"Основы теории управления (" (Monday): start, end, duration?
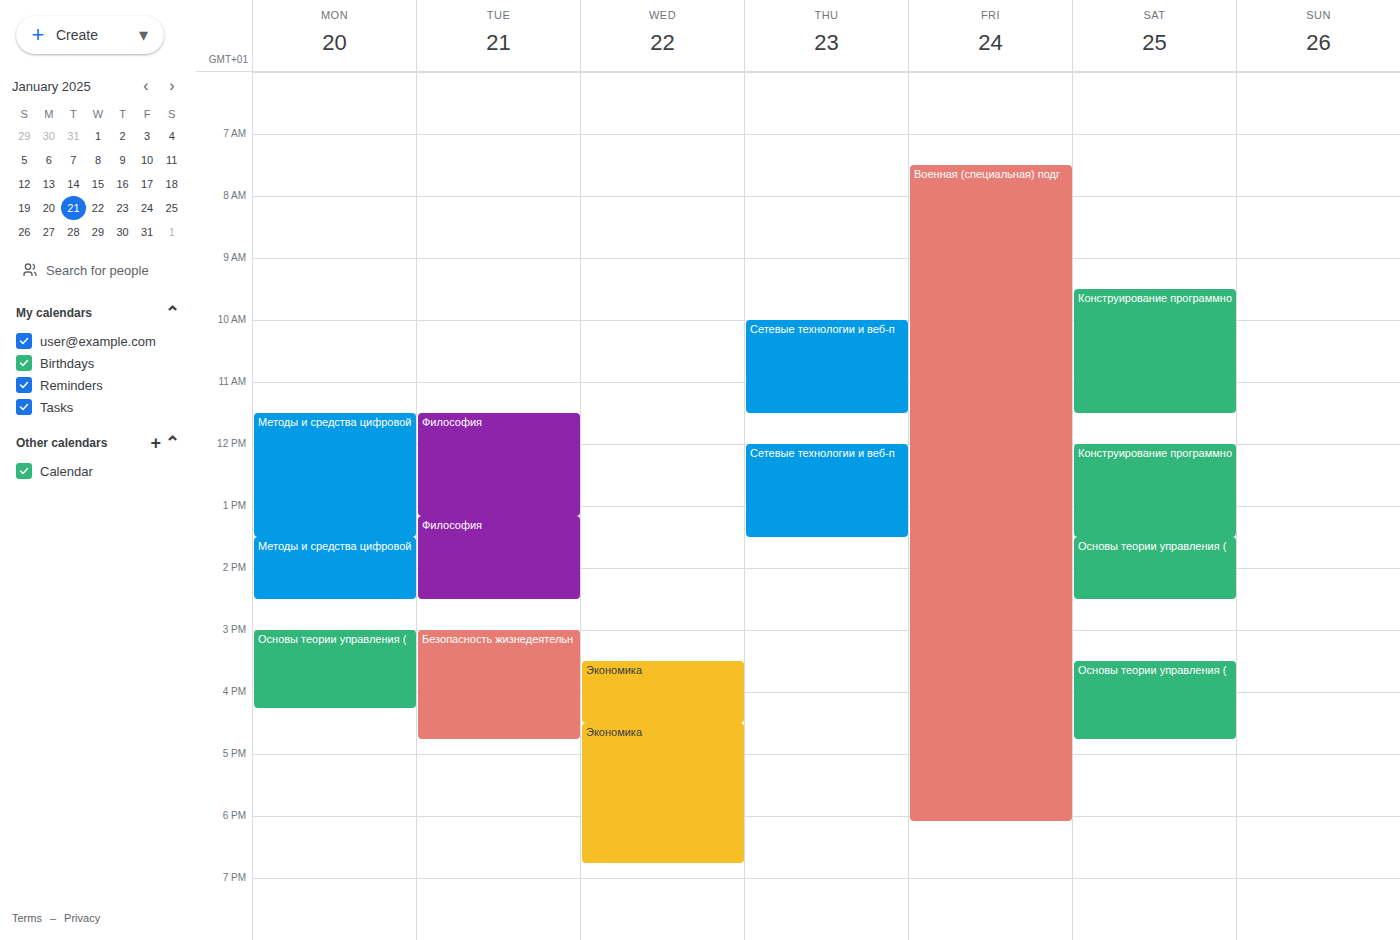
15:00 to 16:15, 1 hour 15 minutes